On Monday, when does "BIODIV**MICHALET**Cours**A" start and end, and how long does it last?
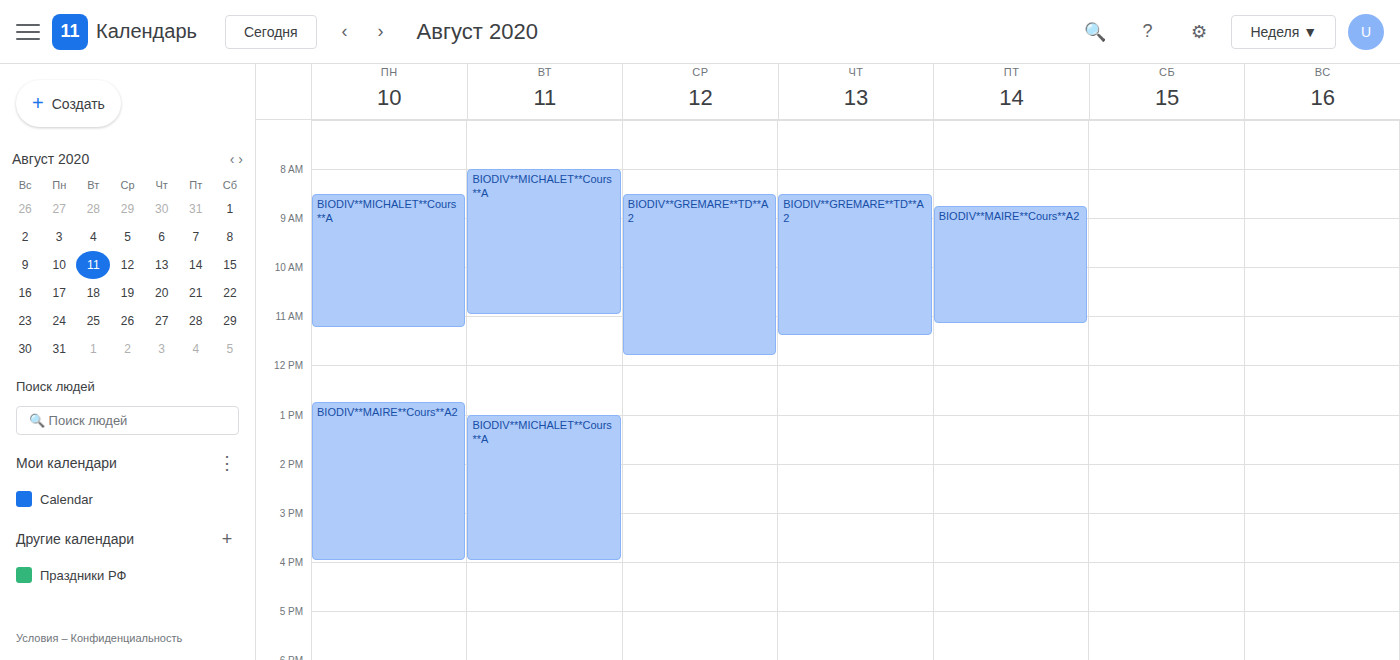
8:30 AM to 11:15 AM, 2 hours 45 minutes